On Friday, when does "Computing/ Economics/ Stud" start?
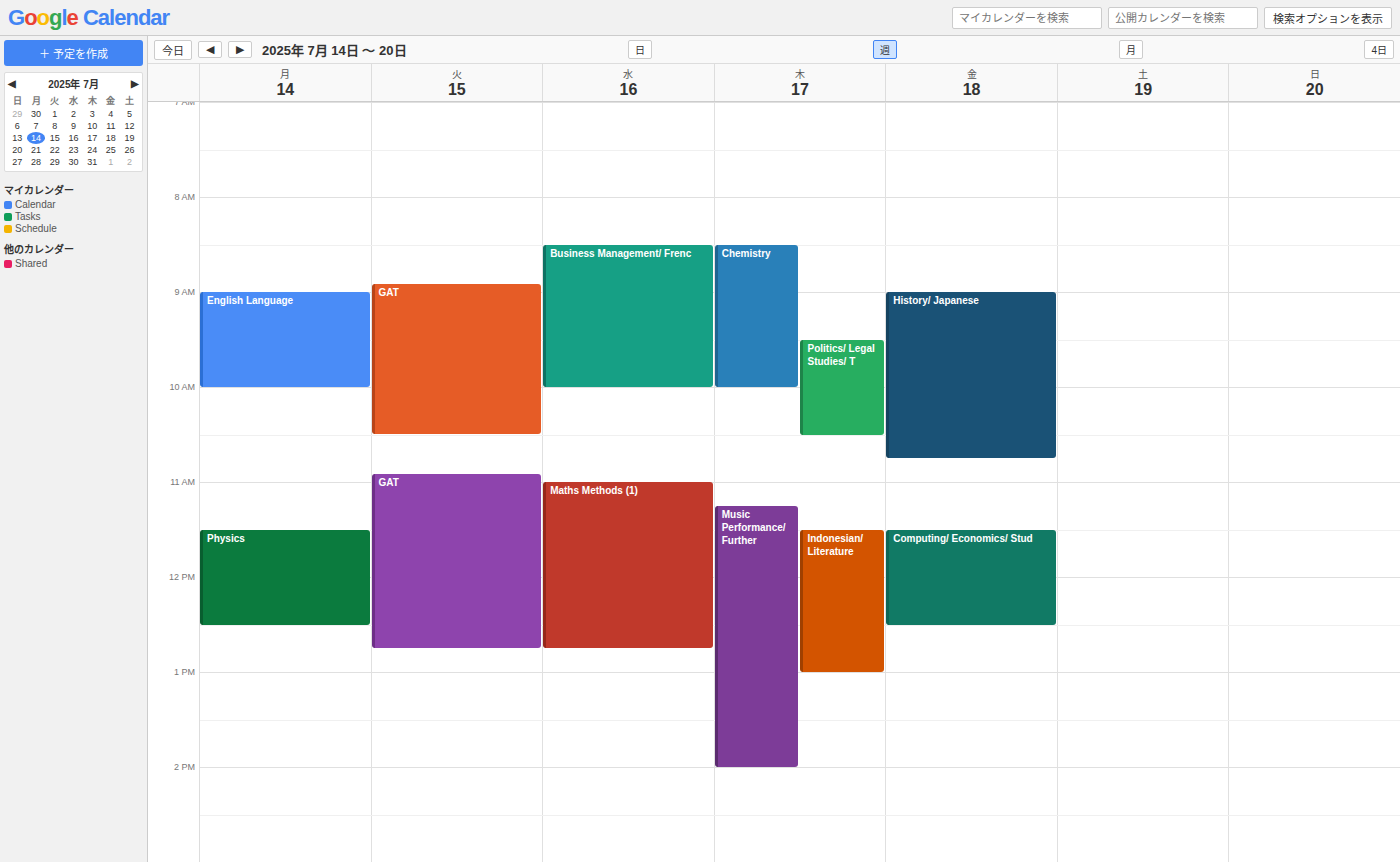
11:30 AM